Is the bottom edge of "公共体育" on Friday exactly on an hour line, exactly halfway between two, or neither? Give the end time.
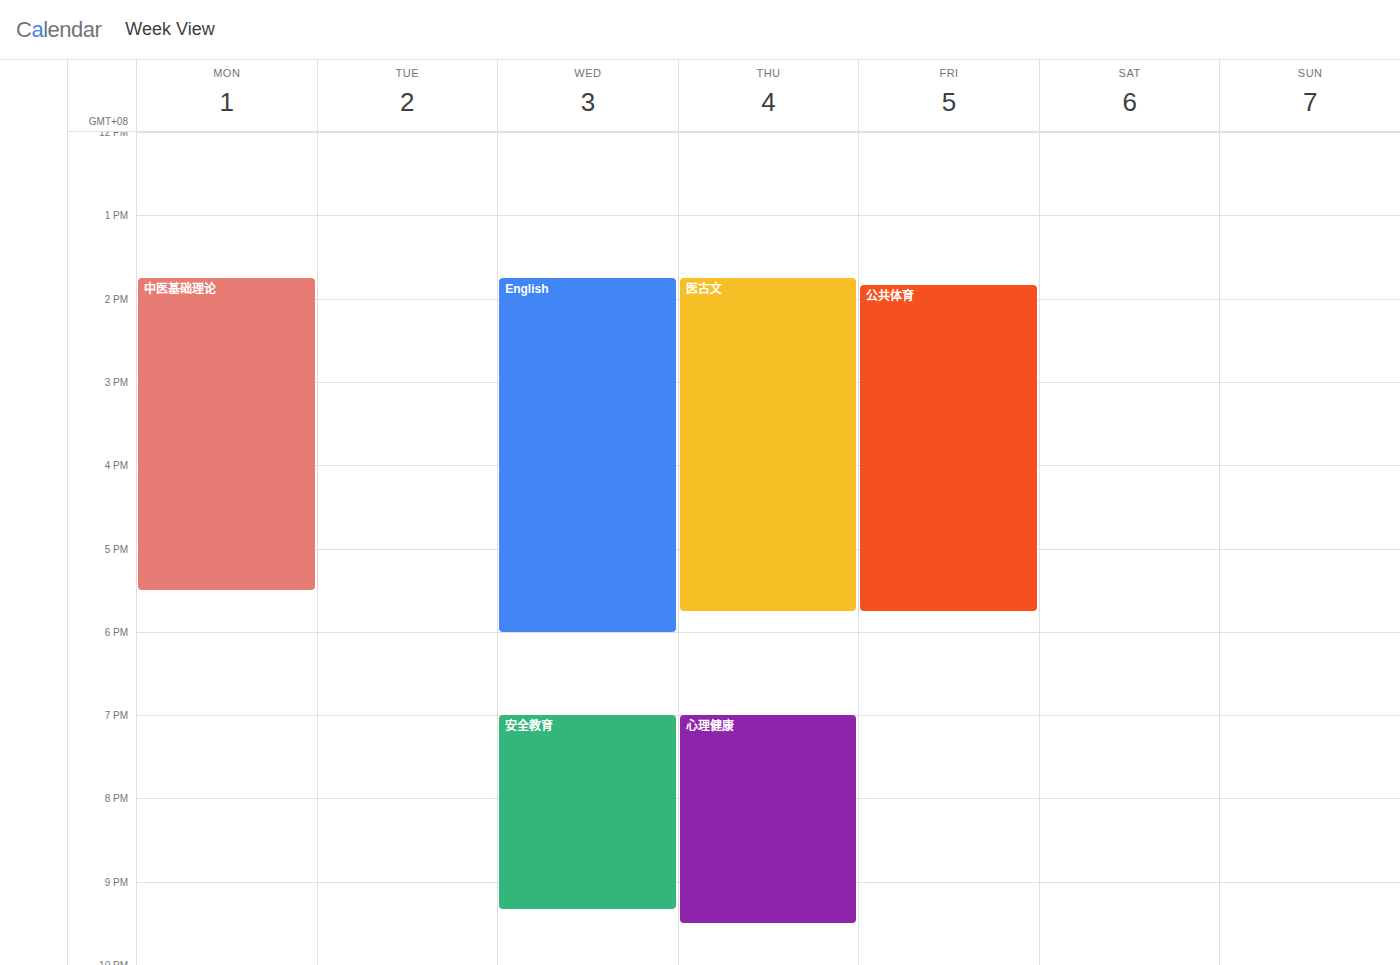
17:45 -- neither: three quarters of the way from the 17:00 line to the 18:00 line.